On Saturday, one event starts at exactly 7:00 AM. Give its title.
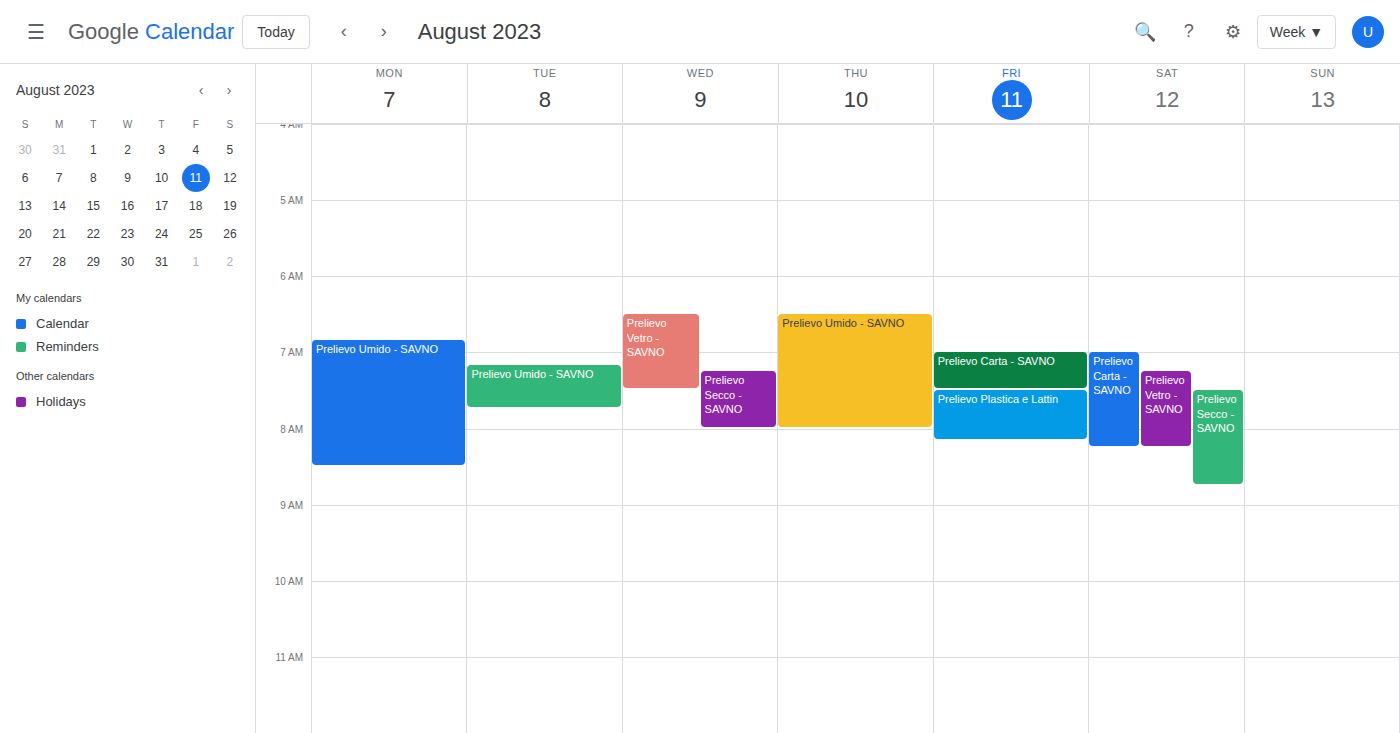
"Prelievo Carta - SAVNO"